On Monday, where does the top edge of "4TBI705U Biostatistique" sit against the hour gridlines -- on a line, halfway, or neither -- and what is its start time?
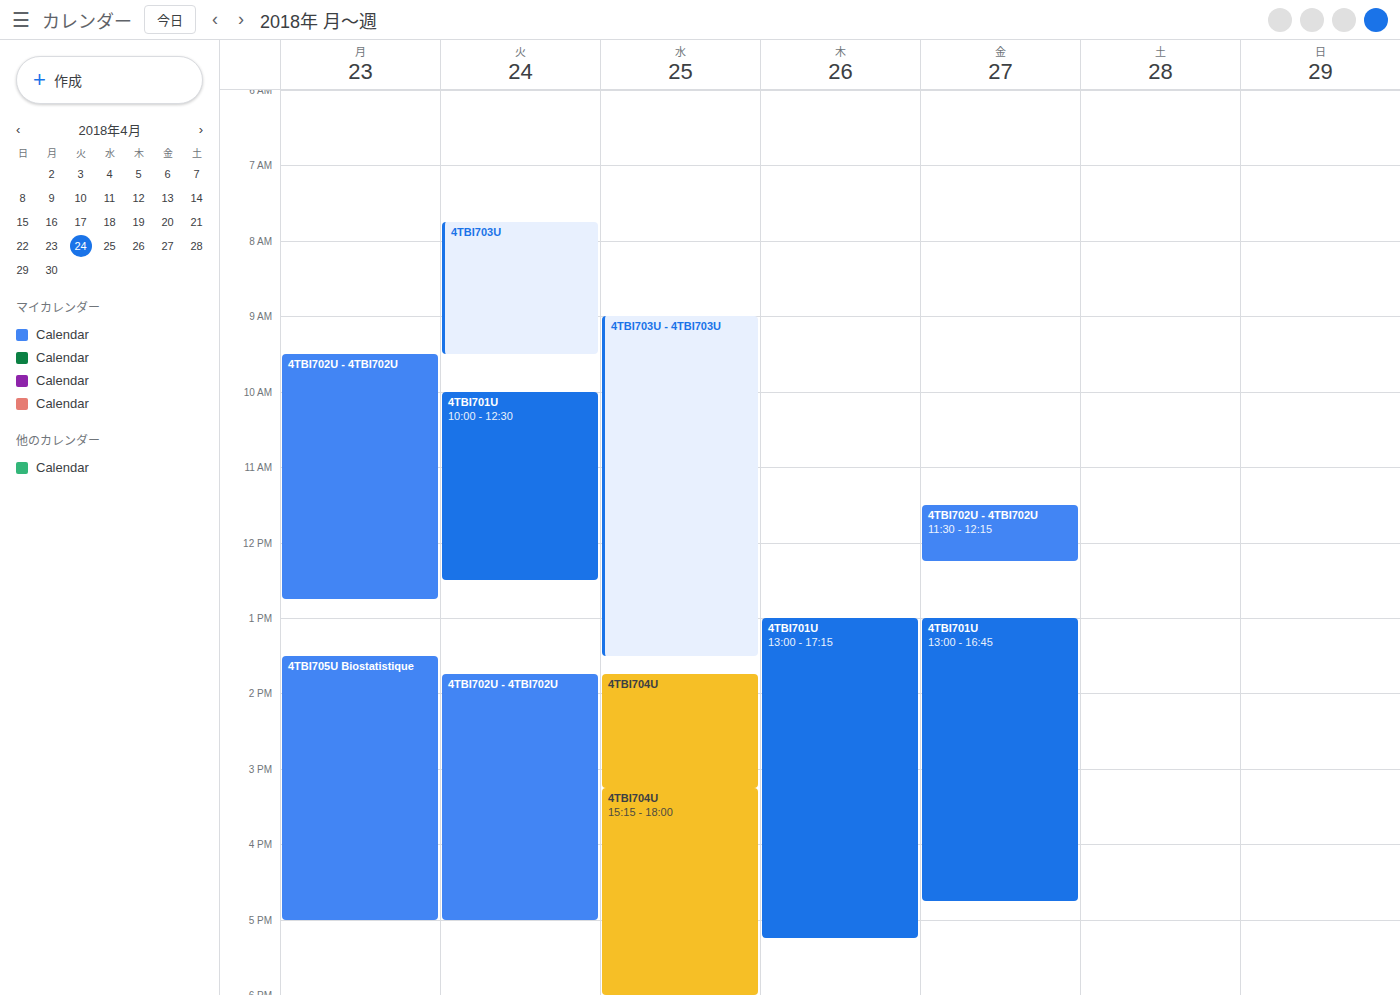
1:30 PM -- halfway between the 1 PM and 2 PM lines.